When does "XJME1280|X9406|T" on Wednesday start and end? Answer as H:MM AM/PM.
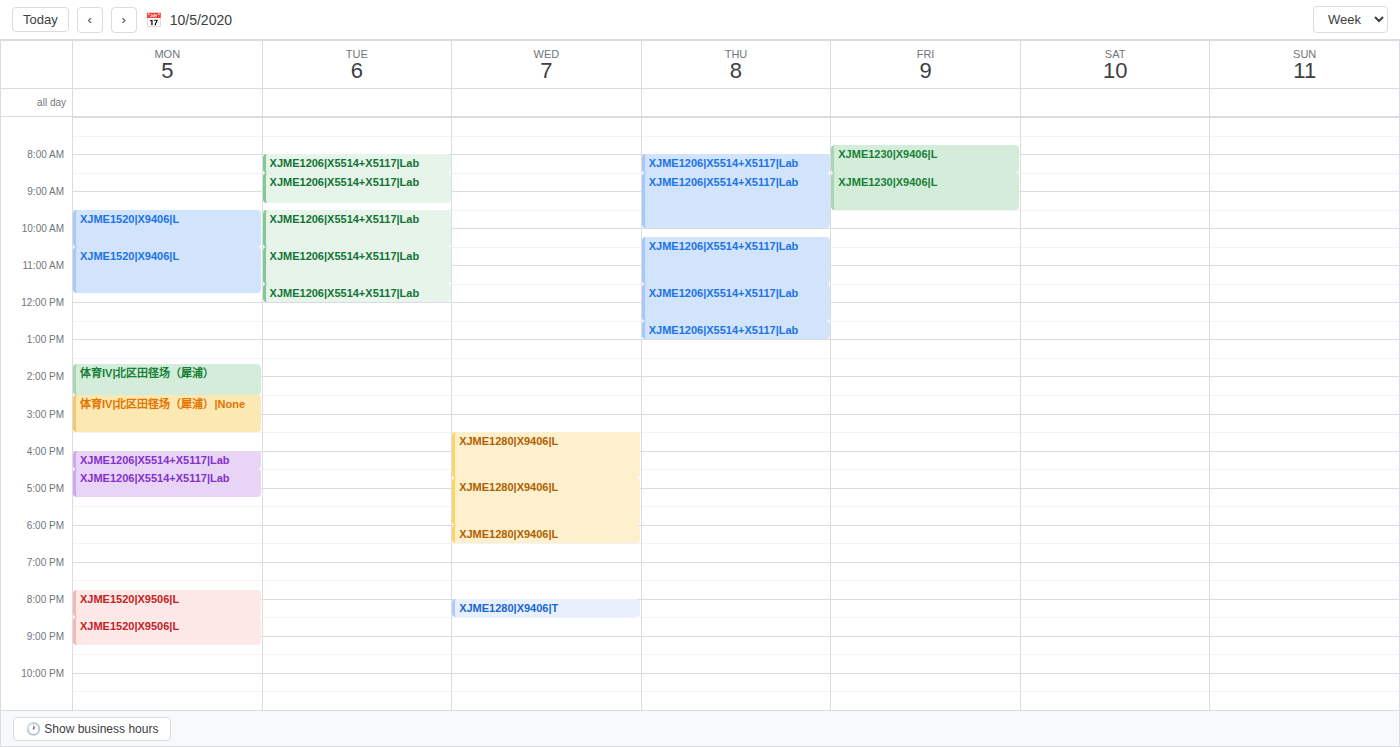
8:00 PM to 8:30 PM